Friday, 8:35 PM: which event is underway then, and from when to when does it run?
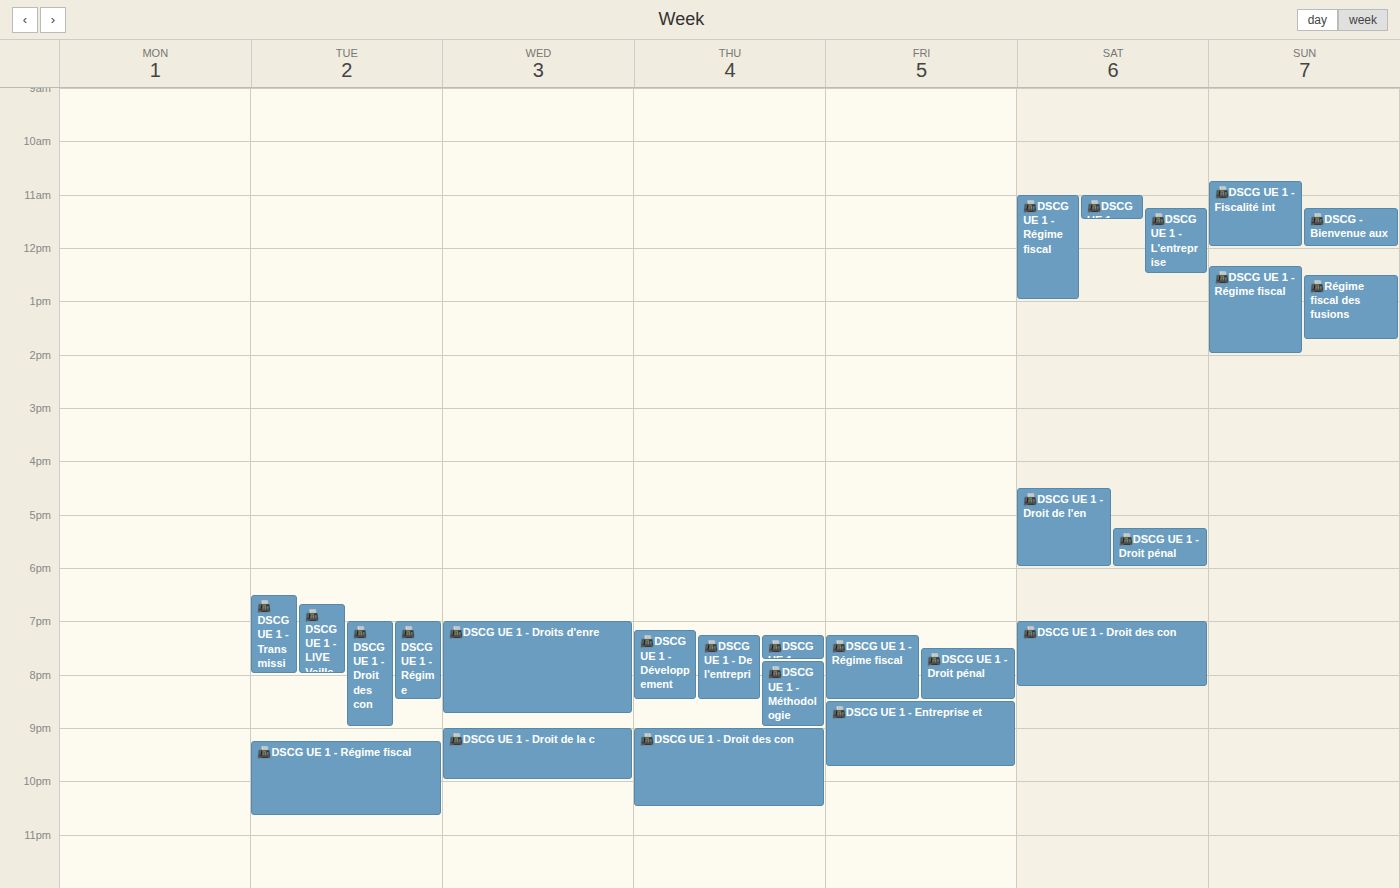
"📠DSCG UE 1 - Entreprise et", 8:30 PM to 9:45 PM